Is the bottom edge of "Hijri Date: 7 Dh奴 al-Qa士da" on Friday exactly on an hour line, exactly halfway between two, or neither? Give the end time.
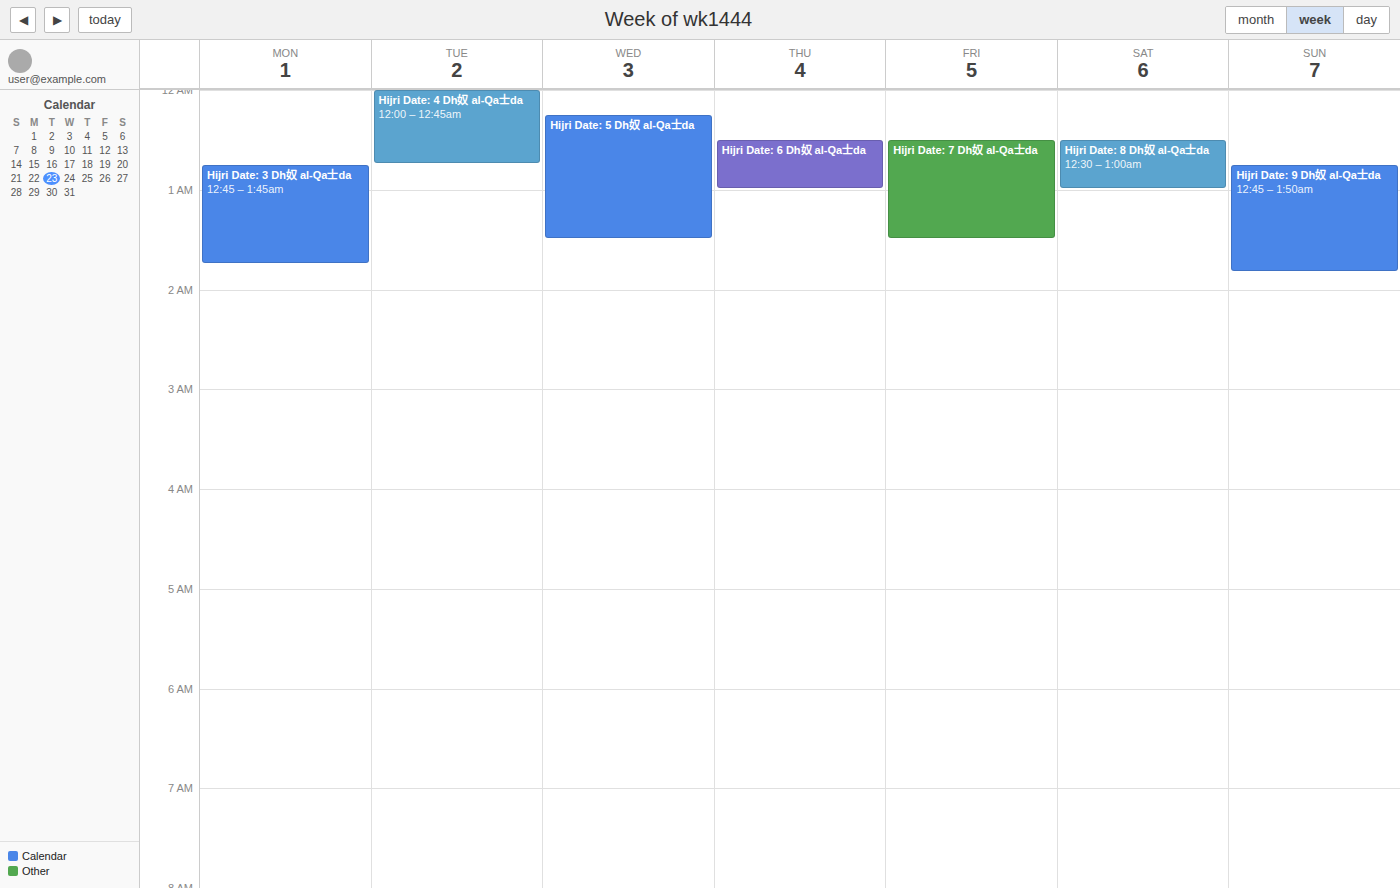
1:30 AM -- halfway between the 1 AM and 2 AM lines.